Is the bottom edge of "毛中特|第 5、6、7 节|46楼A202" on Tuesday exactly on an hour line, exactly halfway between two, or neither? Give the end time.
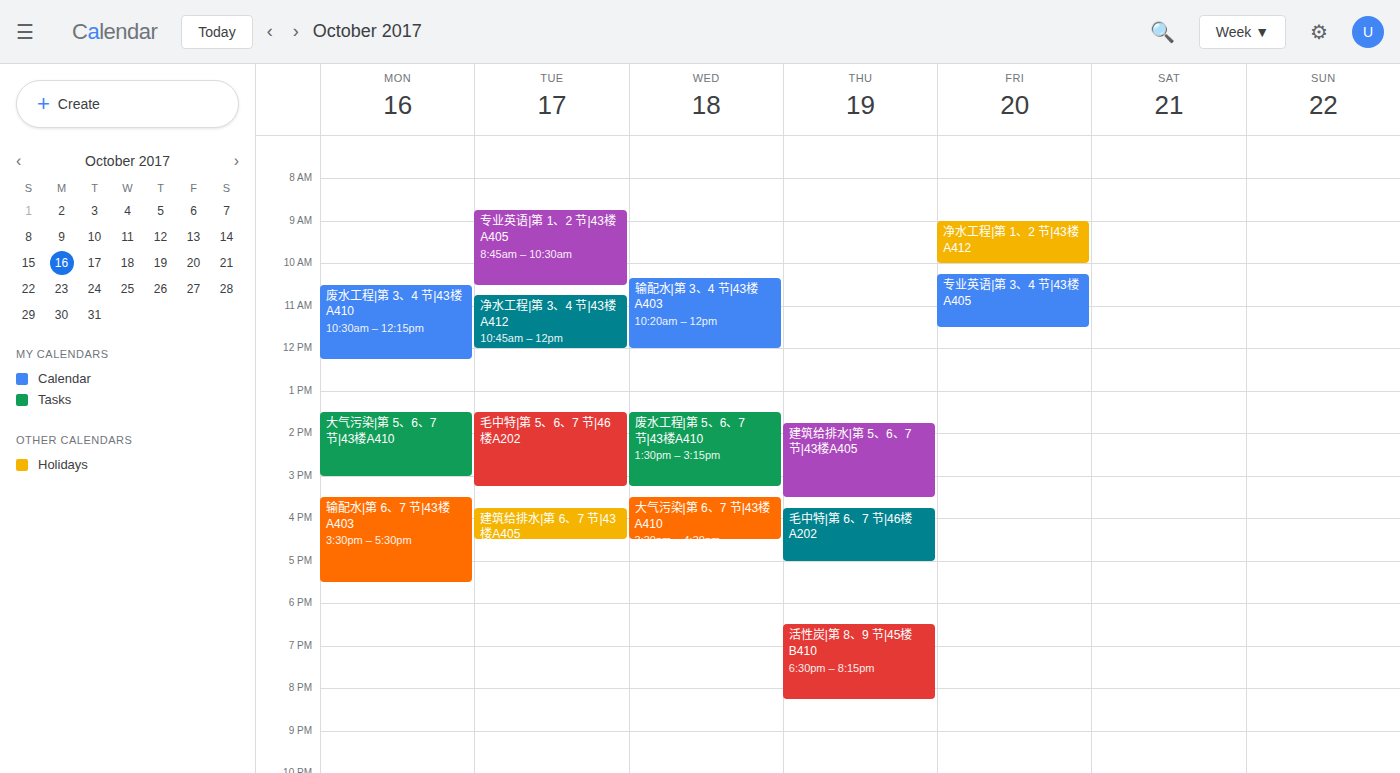
3:15 PM -- neither: a quarter of the way from the 3 PM line to the 4 PM line.